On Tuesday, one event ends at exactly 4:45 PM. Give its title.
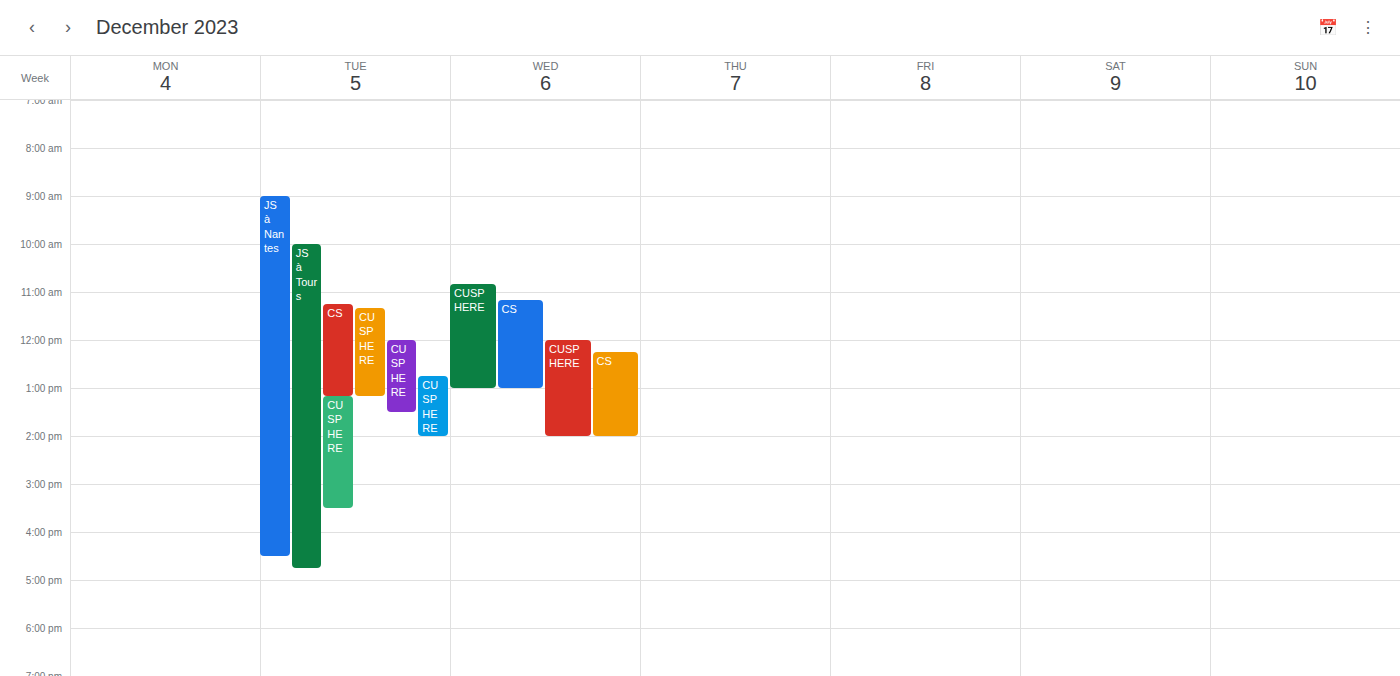
"JS à Tours"